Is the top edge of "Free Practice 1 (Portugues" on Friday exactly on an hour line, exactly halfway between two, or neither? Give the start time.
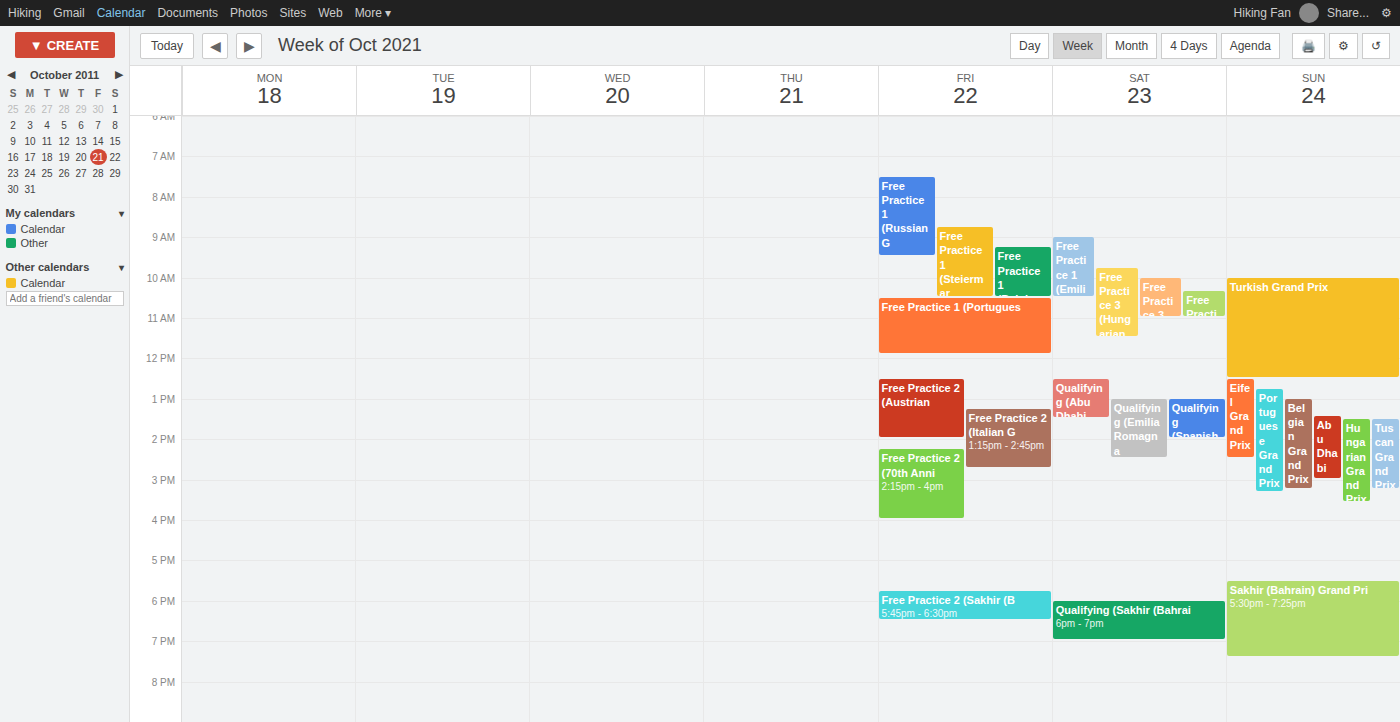
10:30 AM -- halfway between the 10 AM and 11 AM lines.